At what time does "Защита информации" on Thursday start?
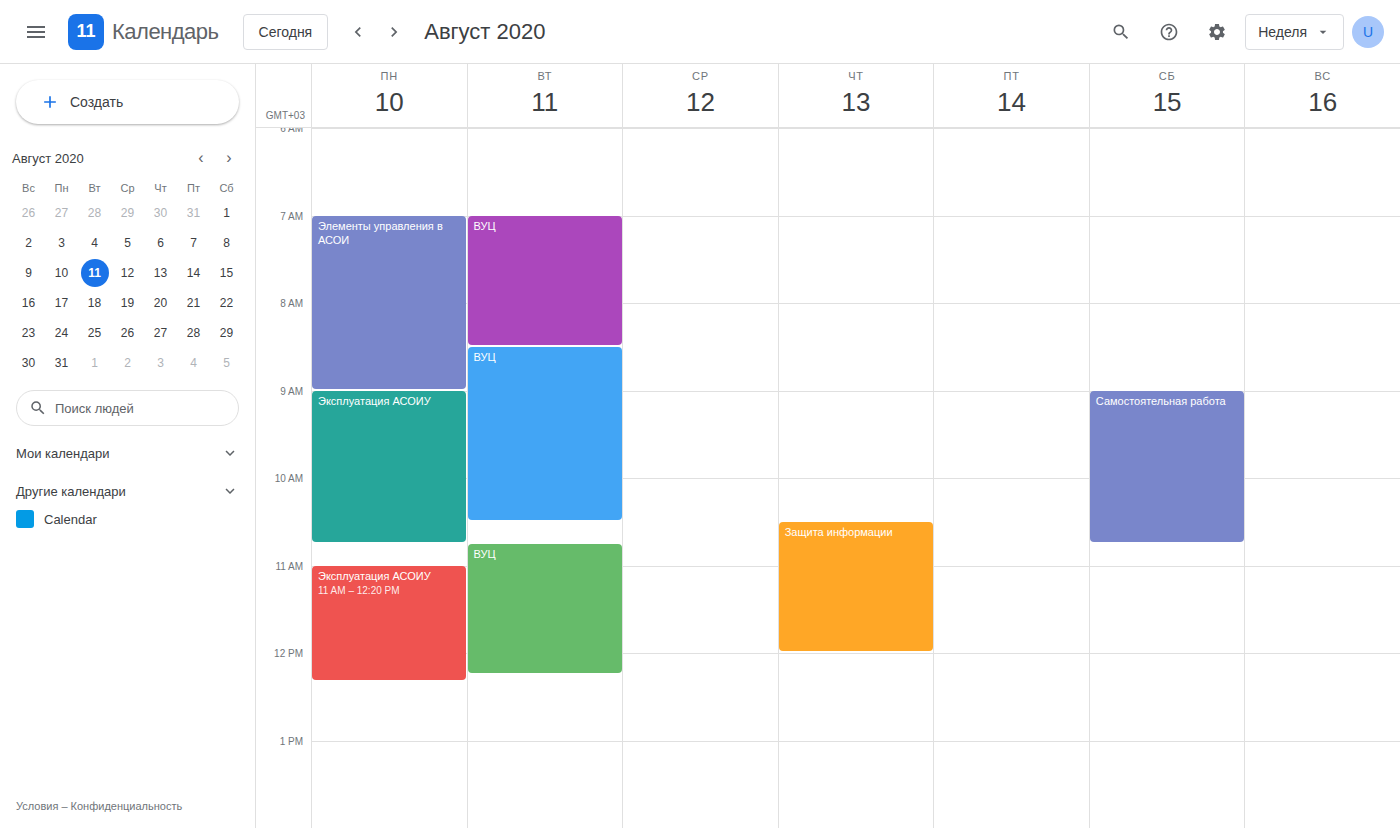
10:30 AM